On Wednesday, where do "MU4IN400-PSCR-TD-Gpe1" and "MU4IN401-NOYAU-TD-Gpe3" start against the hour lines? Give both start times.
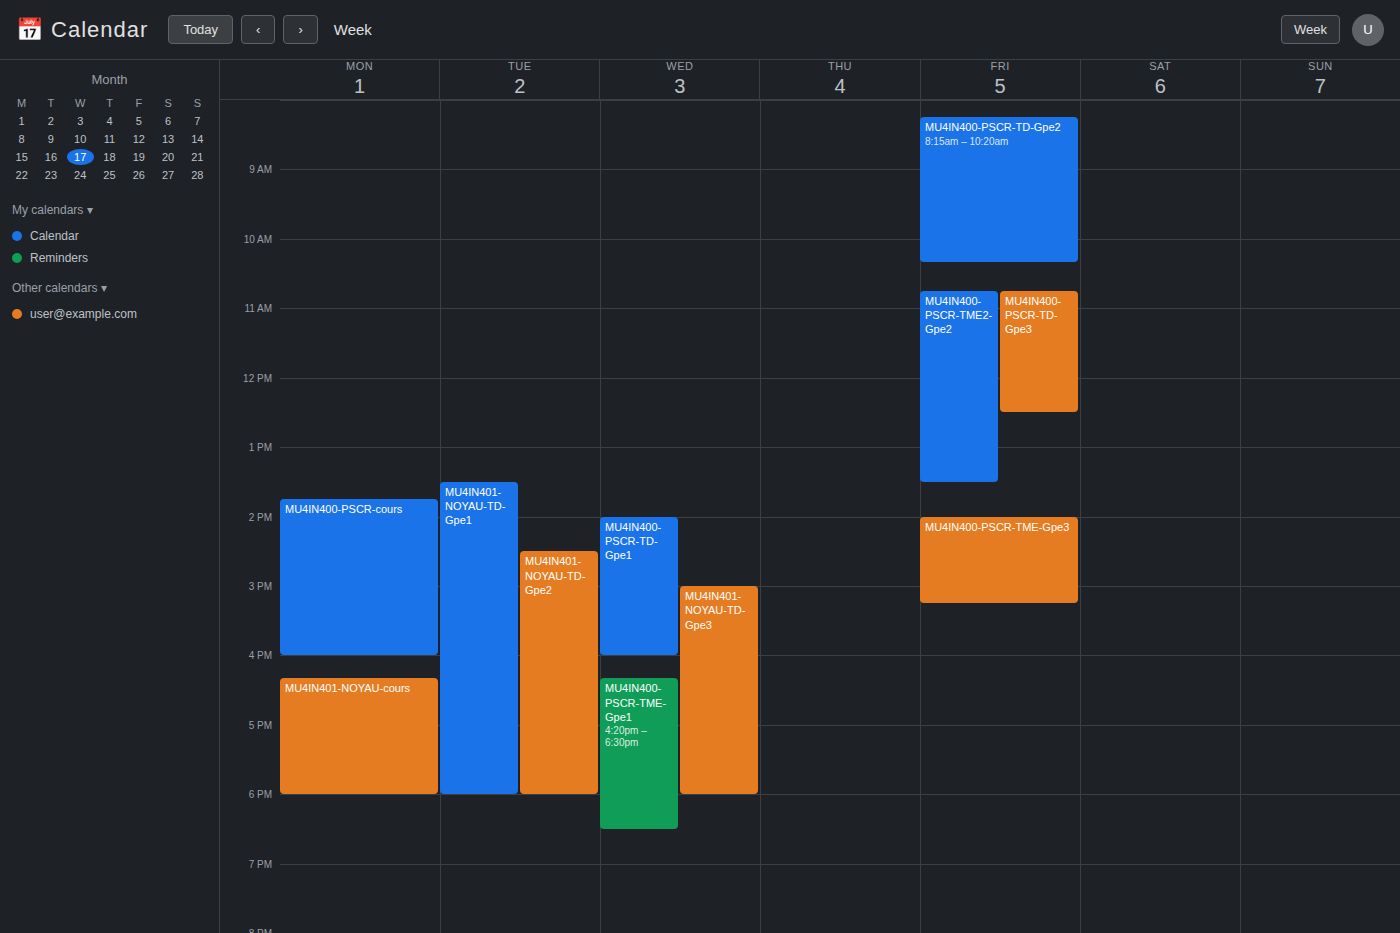
"MU4IN400-PSCR-TD-Gpe1": 2:00 PM, exactly on the 2 PM line. "MU4IN401-NOYAU-TD-Gpe3": 3:00 PM, exactly on the 3 PM line.